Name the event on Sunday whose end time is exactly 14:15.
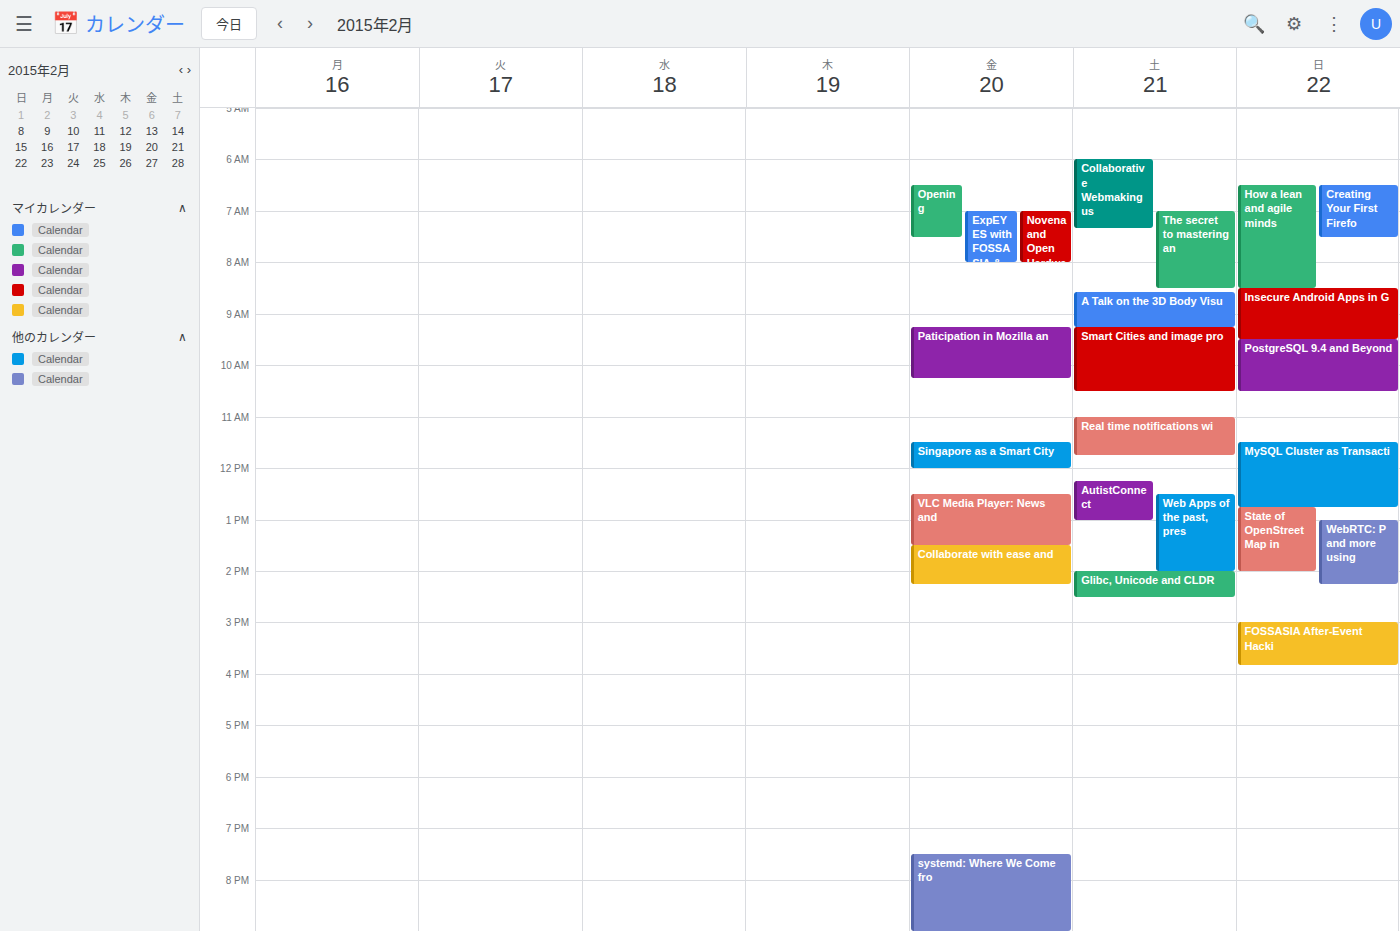
"WebRTC: P and more using"